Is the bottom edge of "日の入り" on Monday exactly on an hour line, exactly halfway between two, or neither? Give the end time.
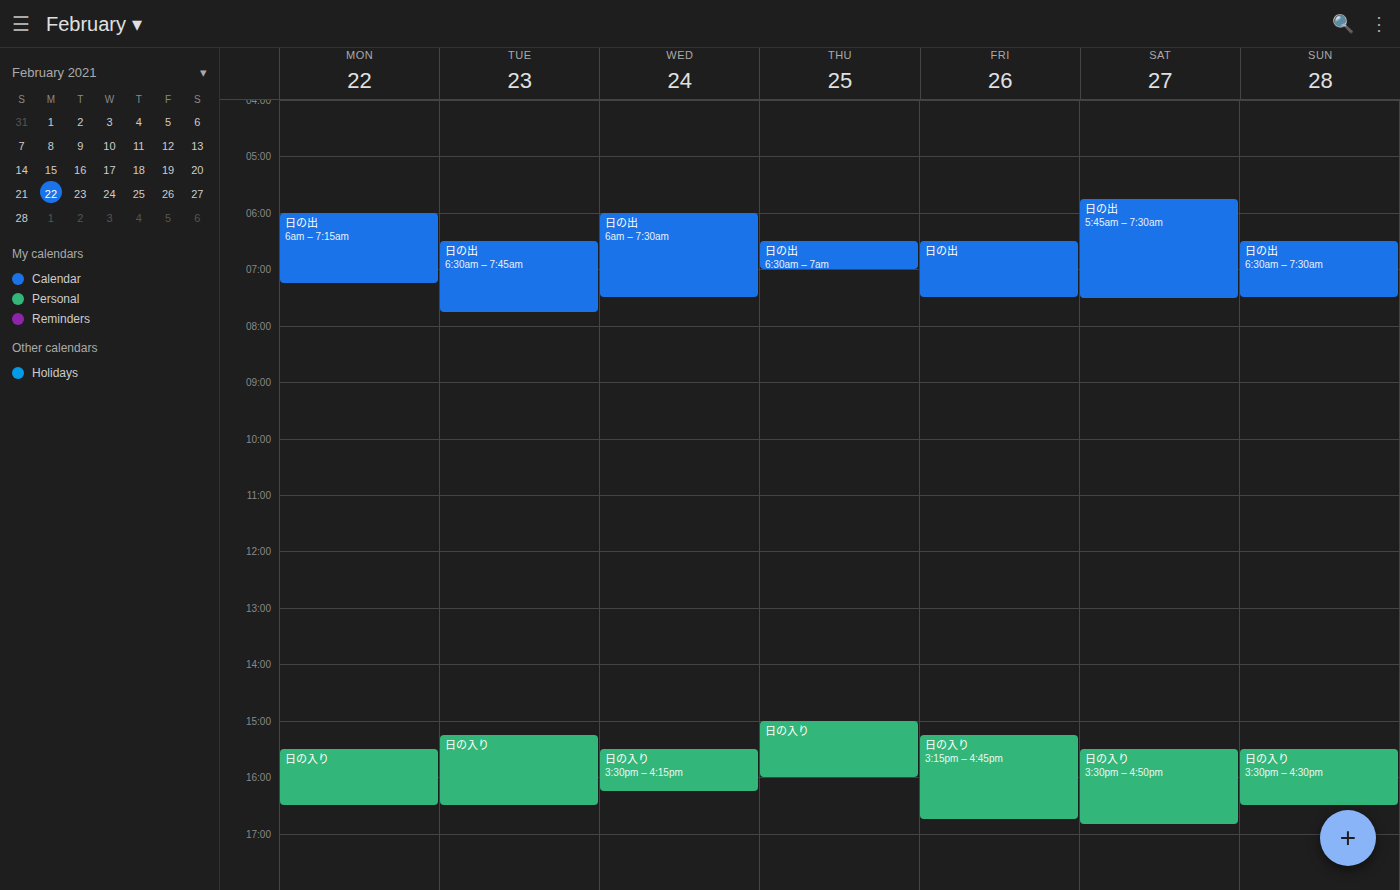
16:30 -- halfway between the 16:00 and 17:00 lines.